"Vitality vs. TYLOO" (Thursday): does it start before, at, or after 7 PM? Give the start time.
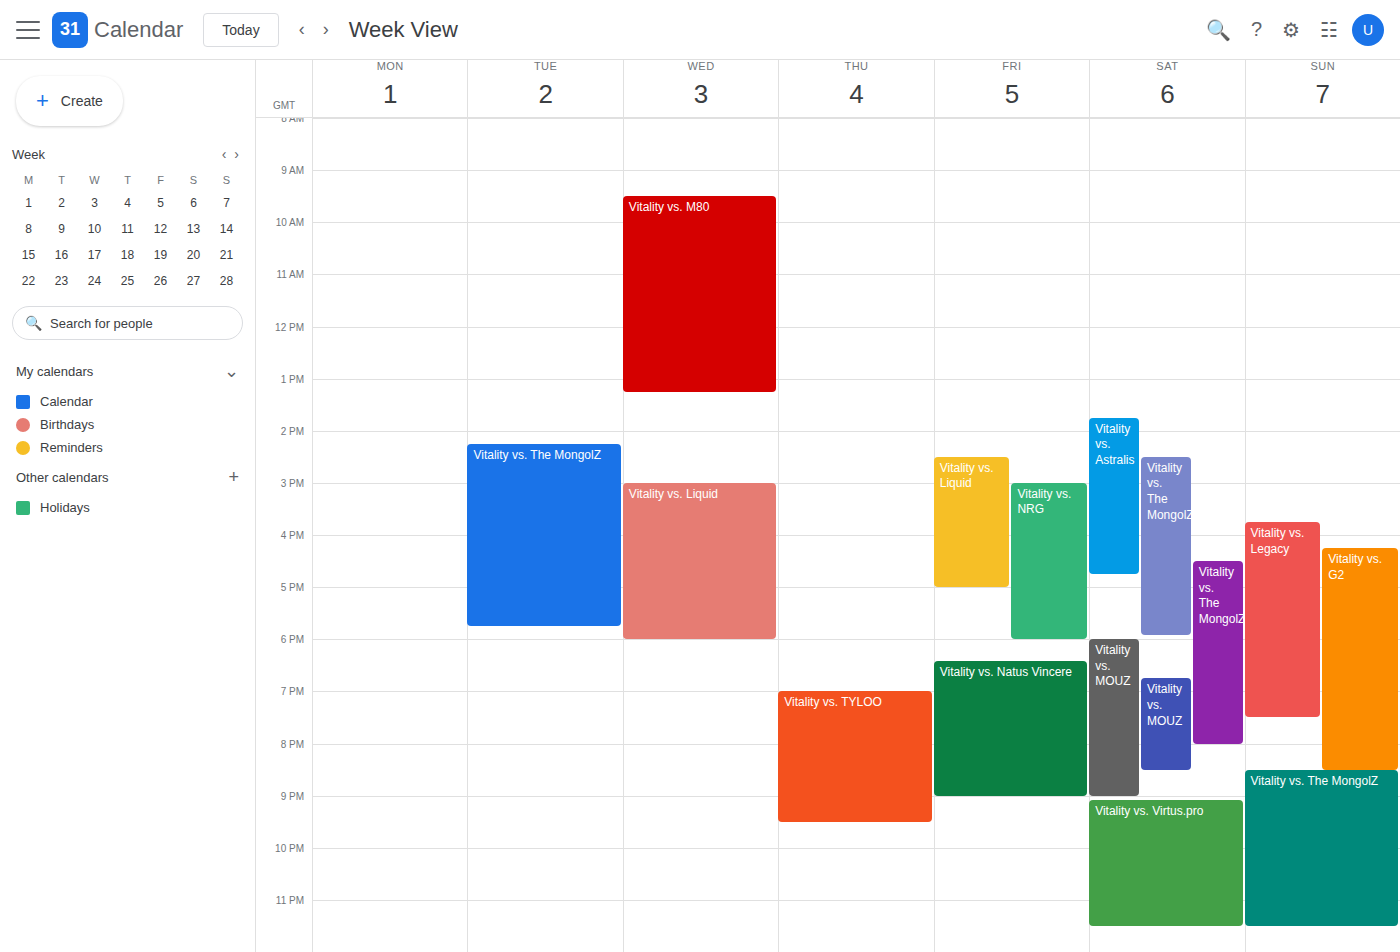
7:00 PM -- exactly at 7 PM, on the 7 PM line.